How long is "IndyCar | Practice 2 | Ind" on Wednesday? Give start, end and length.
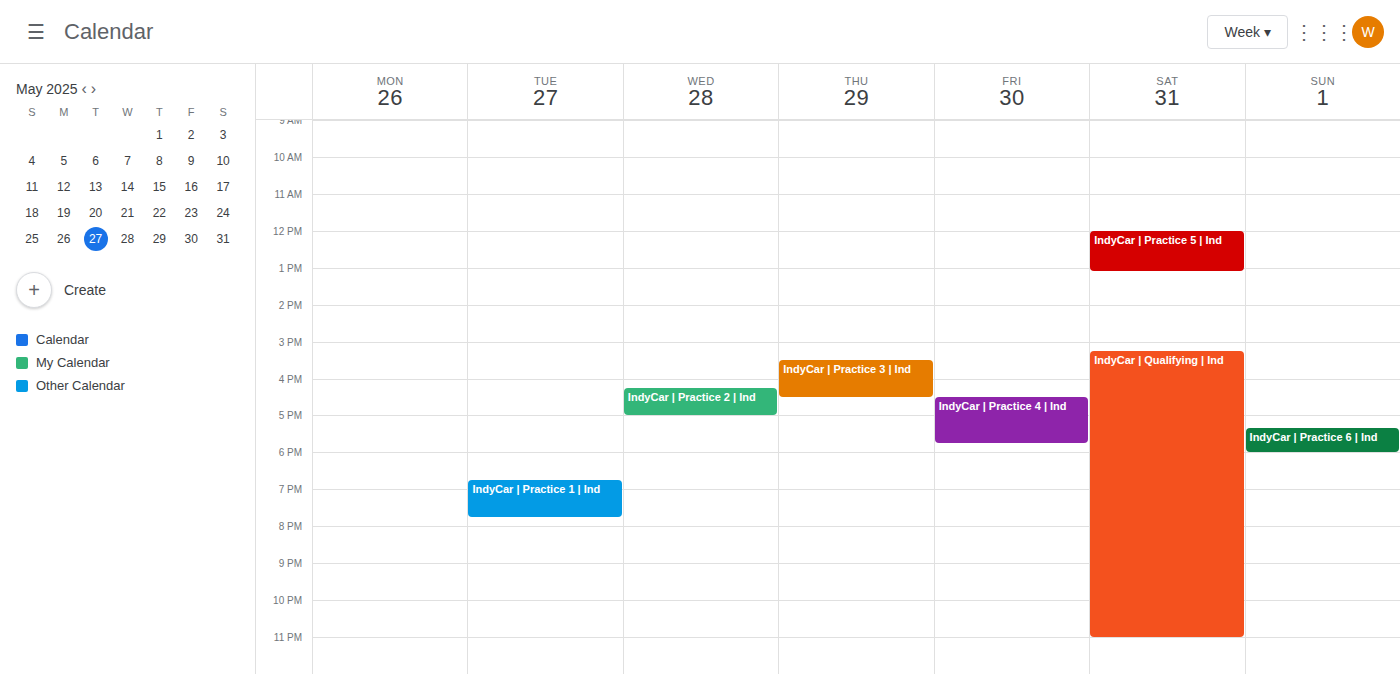
4:15 PM to 5:00 PM, 45 minutes